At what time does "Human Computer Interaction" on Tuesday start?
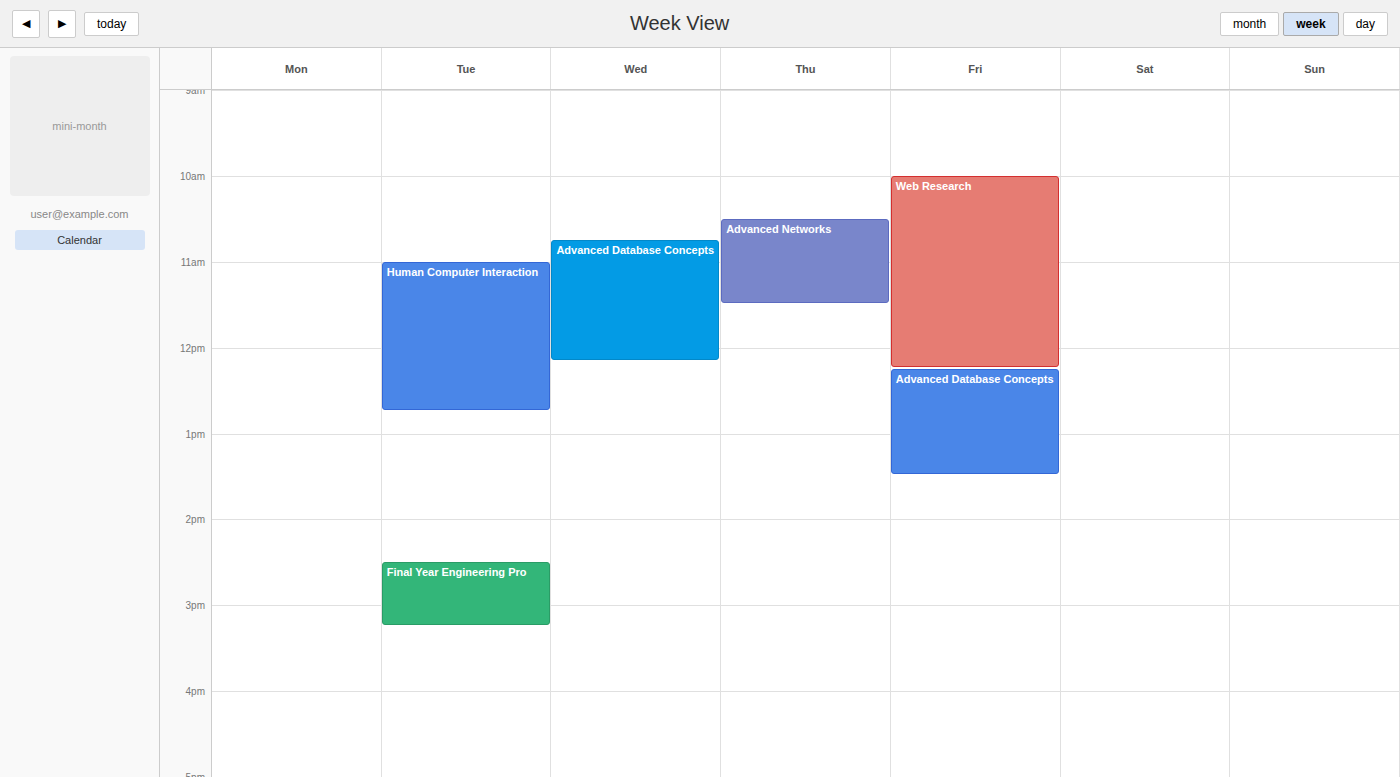
11:00 AM